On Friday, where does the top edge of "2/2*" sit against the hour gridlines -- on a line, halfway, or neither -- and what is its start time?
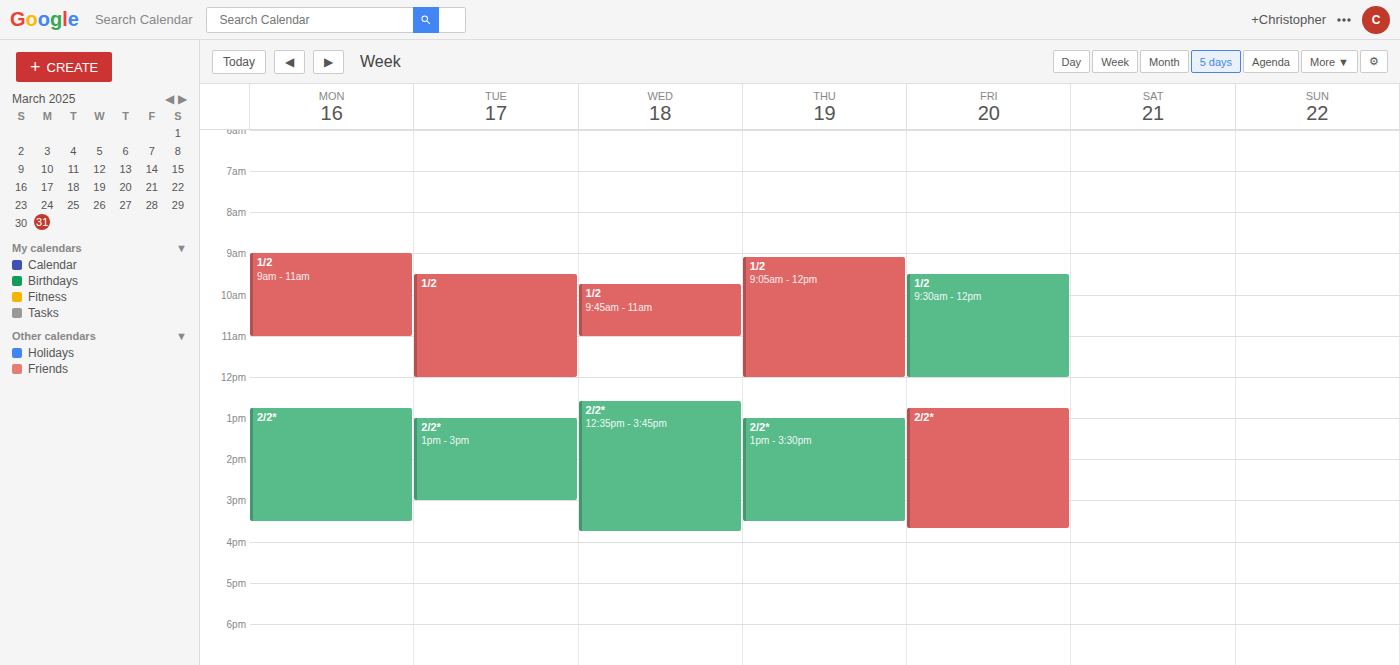
12:45 -- neither: three quarters of the way from the 12:00 line to the 13:00 line.